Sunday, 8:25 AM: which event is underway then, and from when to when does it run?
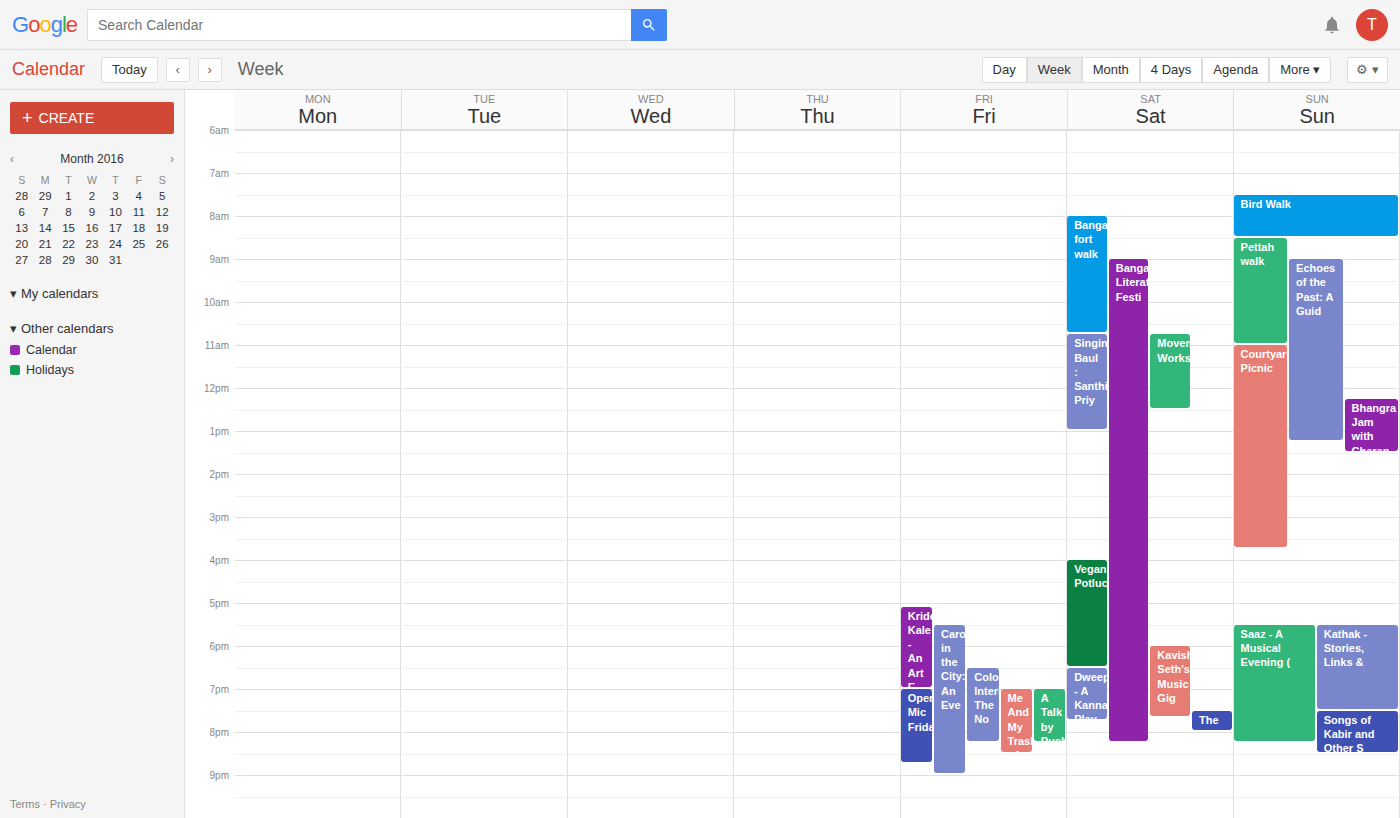
"Bird Walk", 7:30 AM to 8:30 AM